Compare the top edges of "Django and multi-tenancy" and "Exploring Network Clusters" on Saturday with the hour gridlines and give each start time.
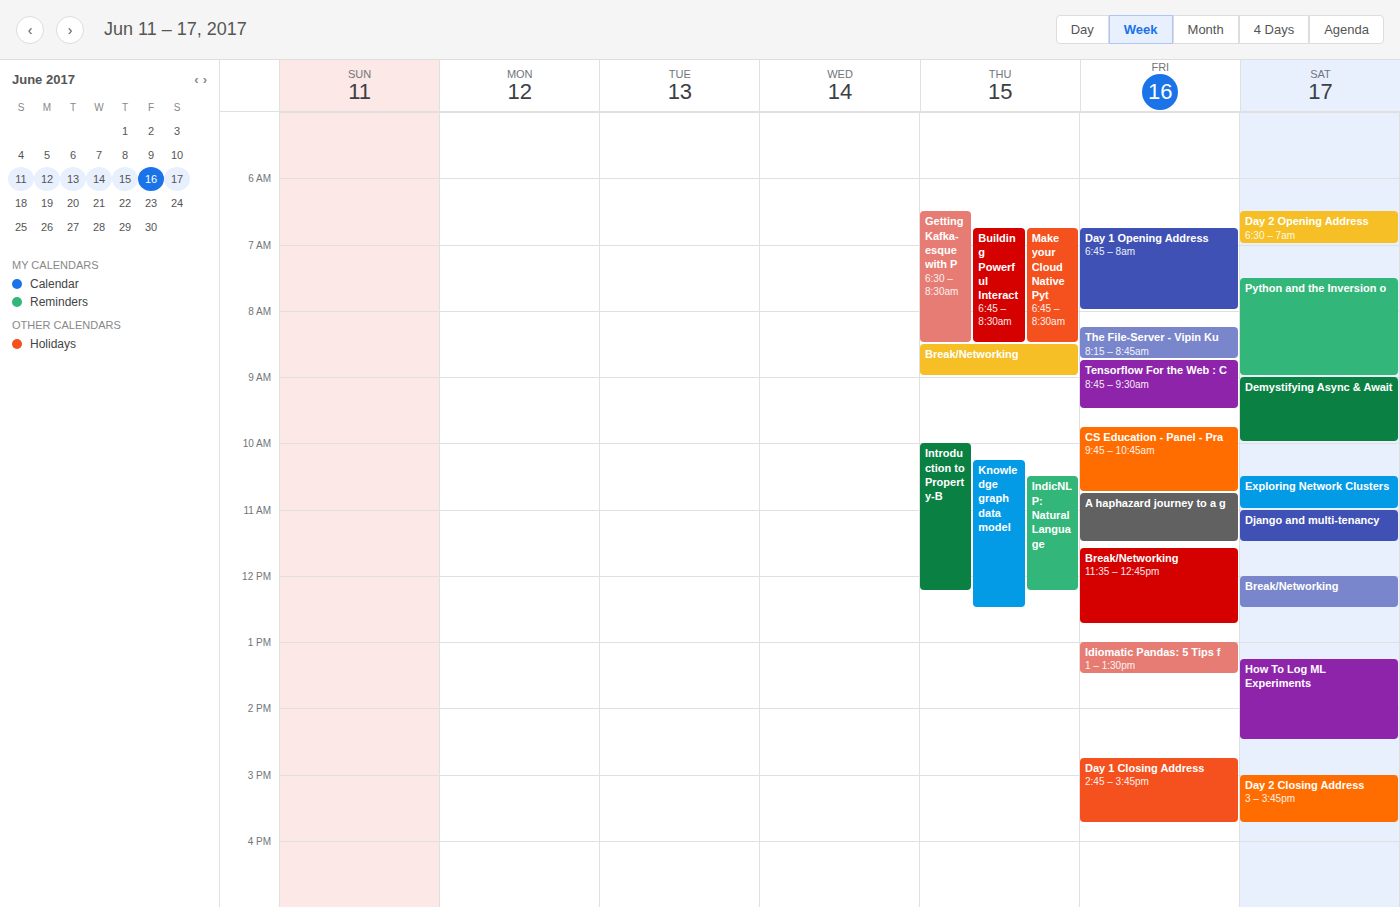
"Django and multi-tenancy": 11:00 AM, exactly on the 11 AM line. "Exploring Network Clusters": 10:30 AM, halfway between the 10 AM and 11 AM lines.